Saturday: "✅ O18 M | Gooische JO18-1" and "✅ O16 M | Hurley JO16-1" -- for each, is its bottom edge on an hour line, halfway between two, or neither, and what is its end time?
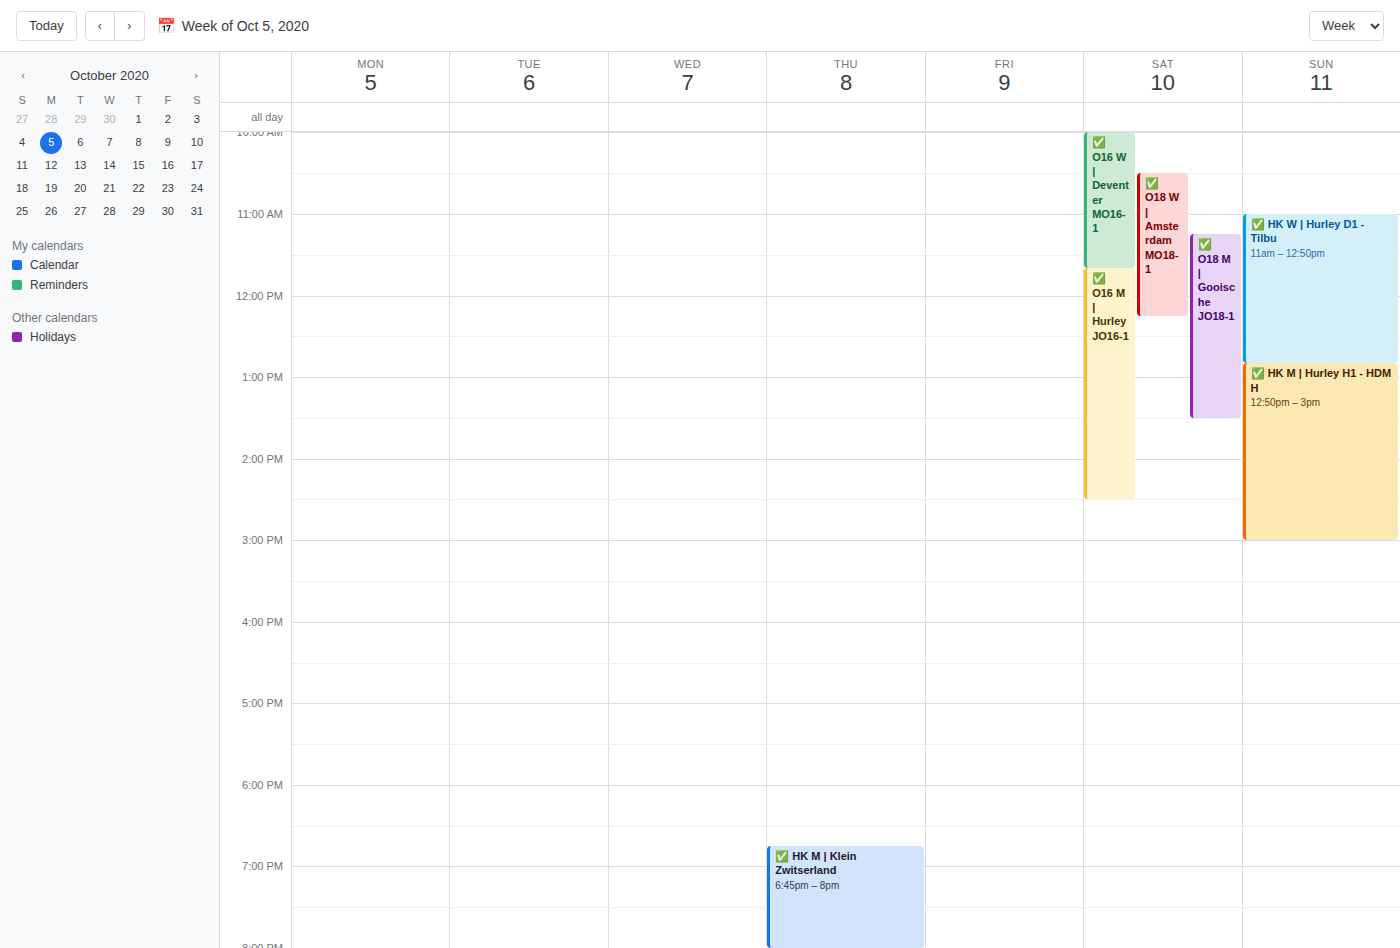
"✅ O18 M | Gooische JO18-1": 1:30 PM, halfway between the 1 PM and 2 PM lines. "✅ O16 M | Hurley JO16-1": 2:30 PM, halfway between the 2 PM and 3 PM lines.